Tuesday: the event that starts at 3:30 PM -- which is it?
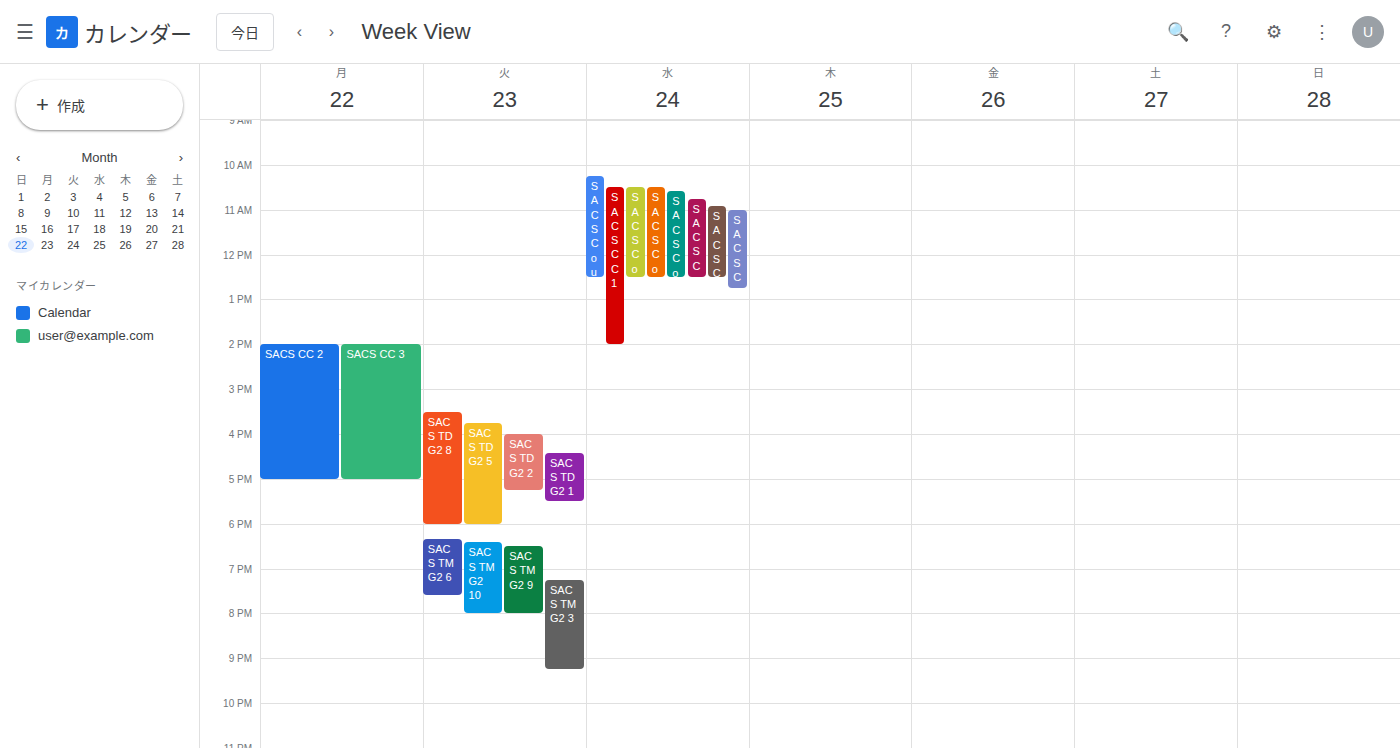
"SACS TD G2 8"